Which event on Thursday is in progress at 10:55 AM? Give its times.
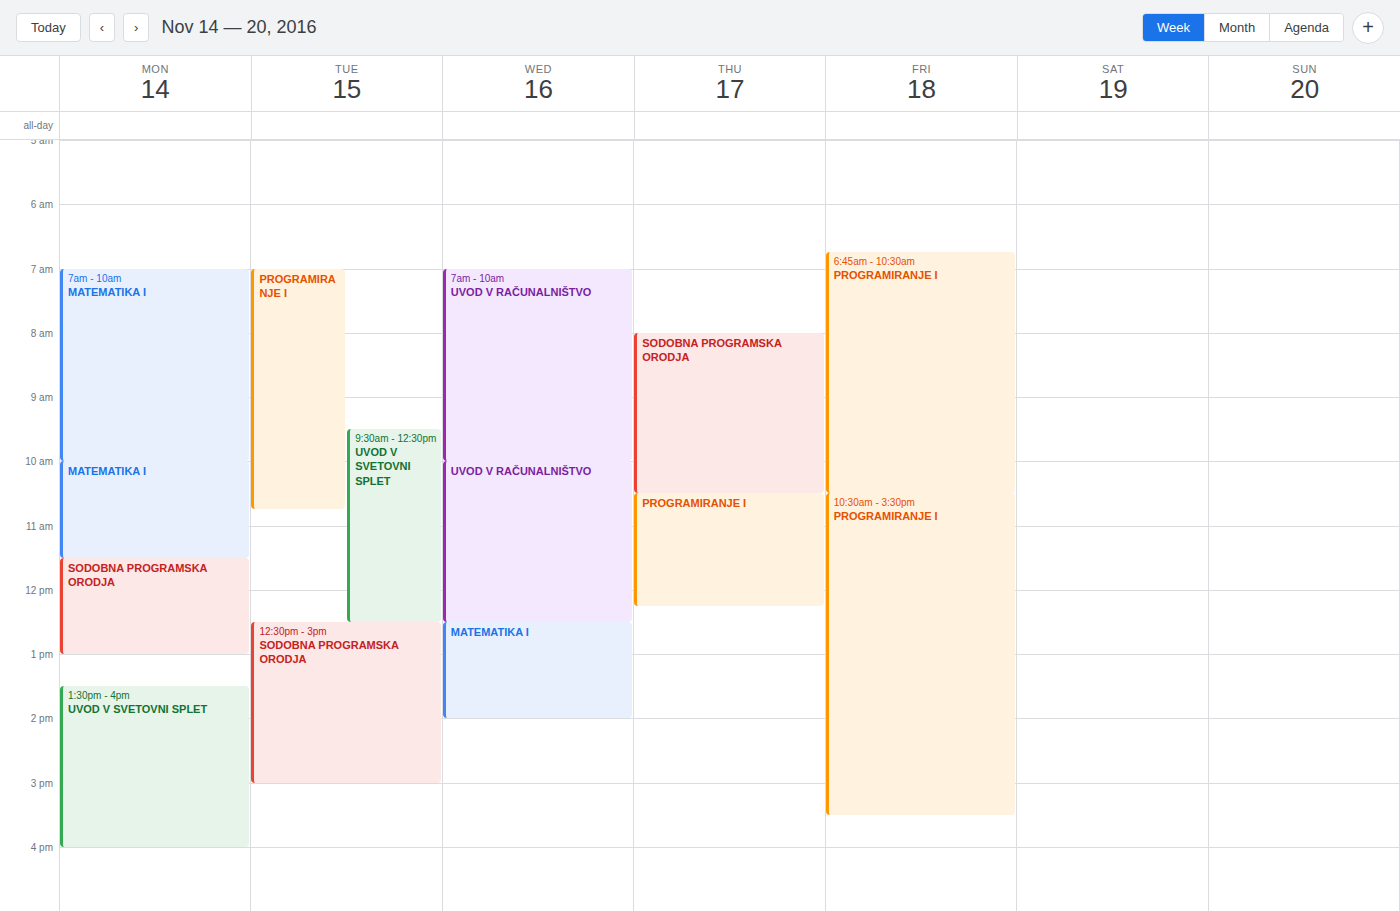
"PROGRAMIRANJE I", 10:30 AM to 12:15 PM